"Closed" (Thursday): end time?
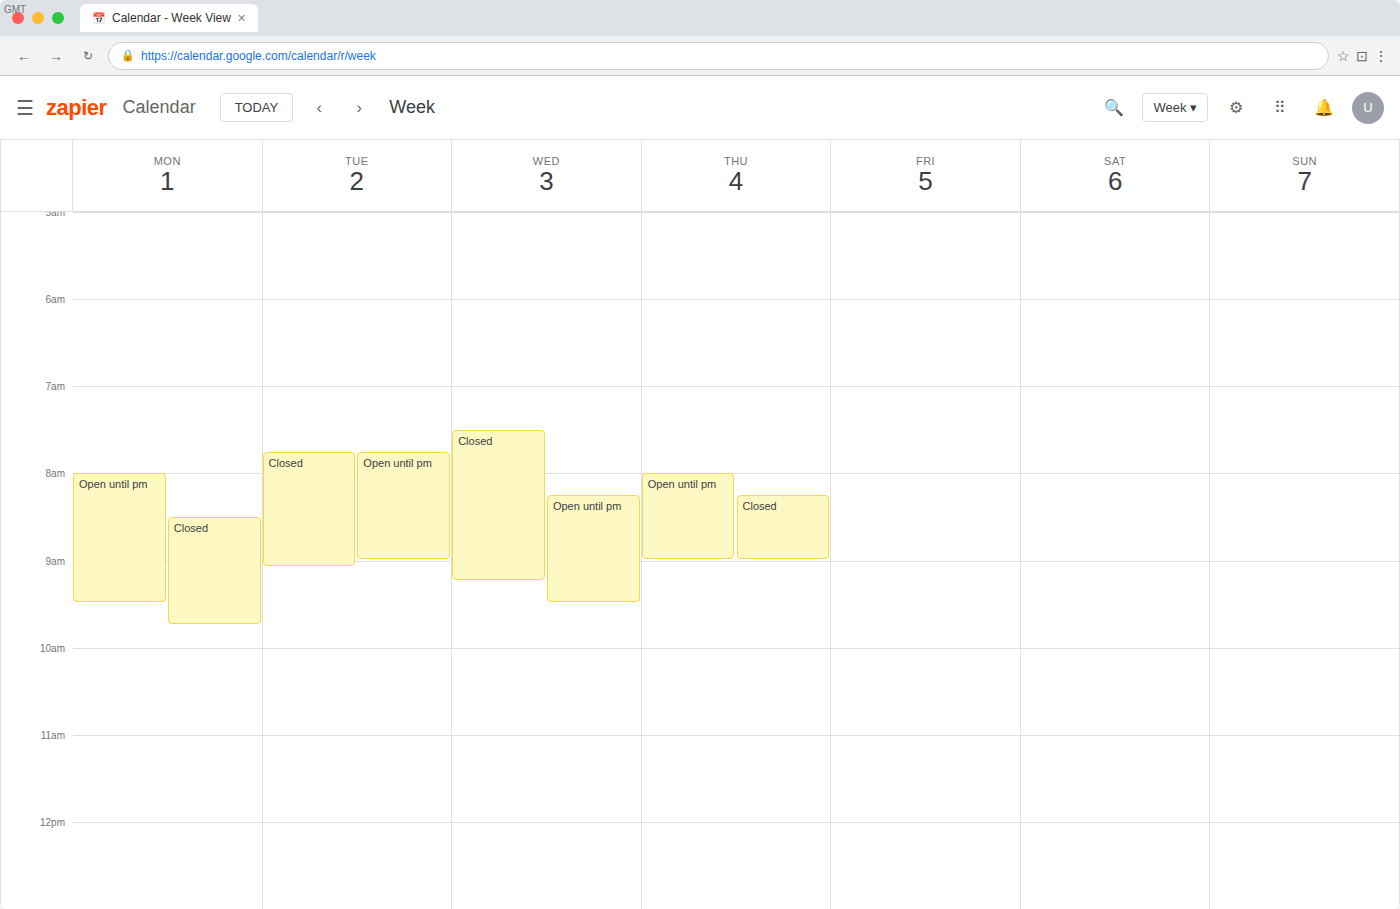
9:00 AM